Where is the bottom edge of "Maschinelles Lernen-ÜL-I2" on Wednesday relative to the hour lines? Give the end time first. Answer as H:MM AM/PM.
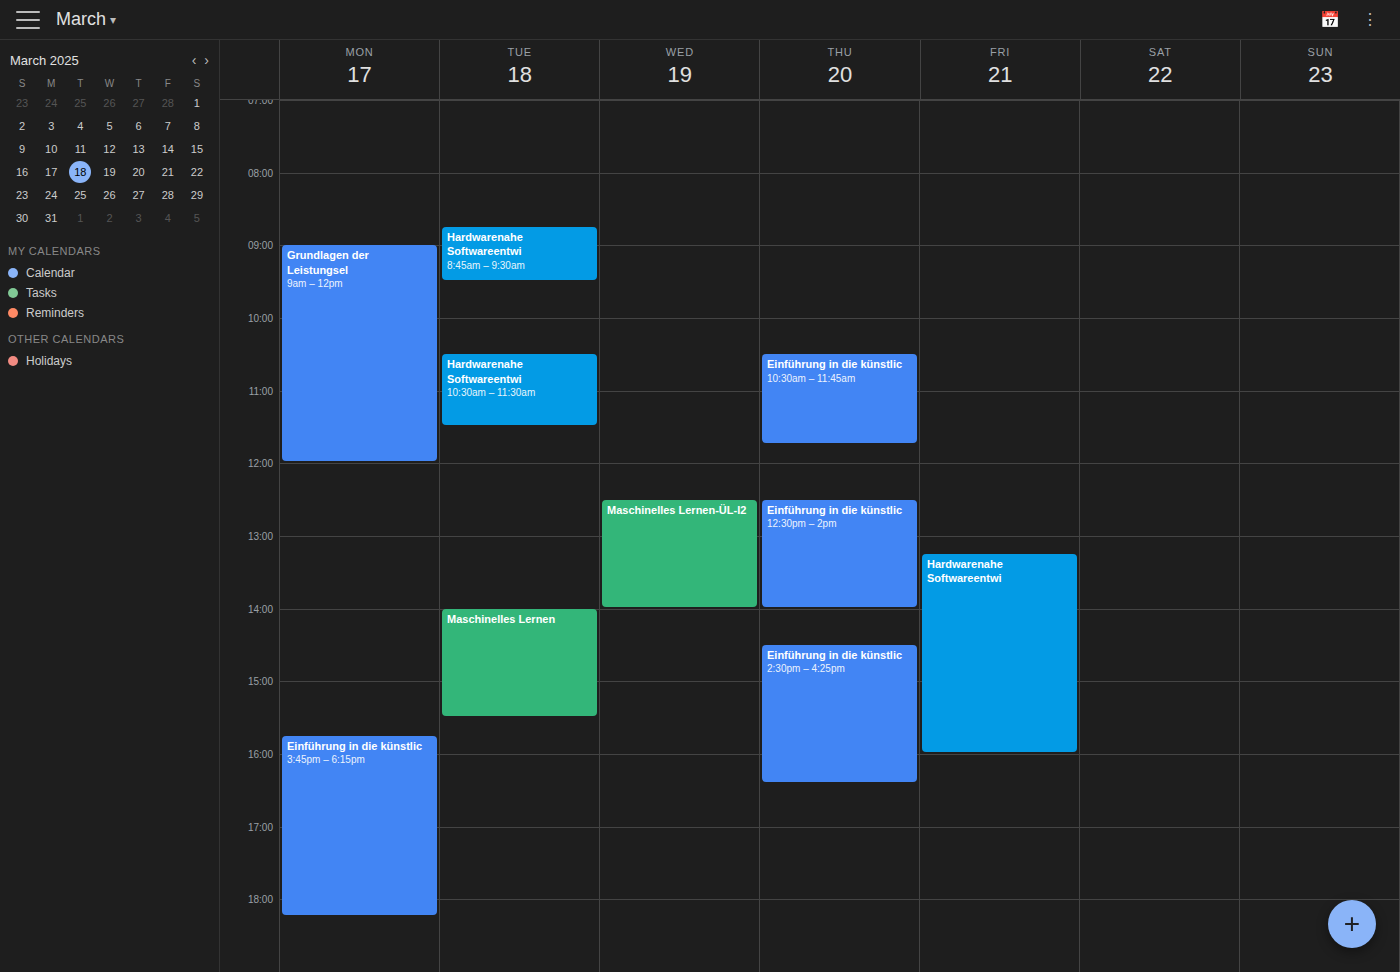
2:00 PM -- exactly on the 2 PM line.